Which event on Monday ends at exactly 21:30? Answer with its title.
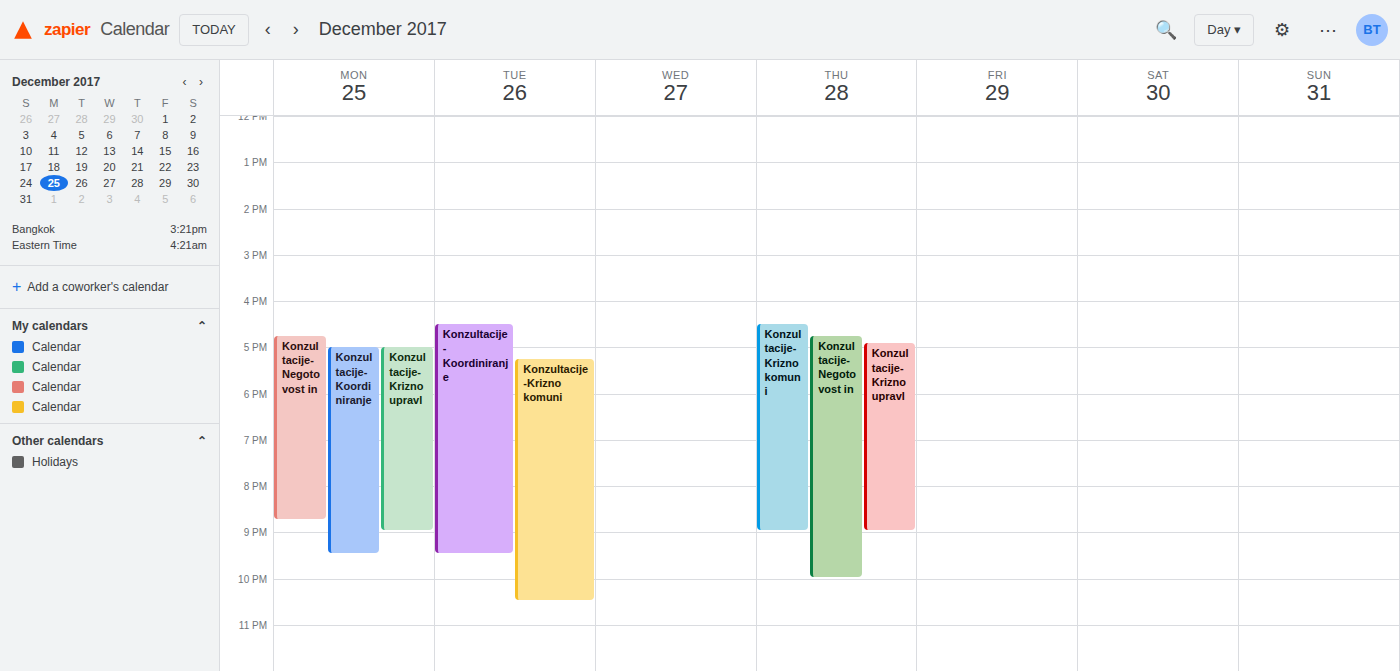
"Konzultacije-Koordiniranje"